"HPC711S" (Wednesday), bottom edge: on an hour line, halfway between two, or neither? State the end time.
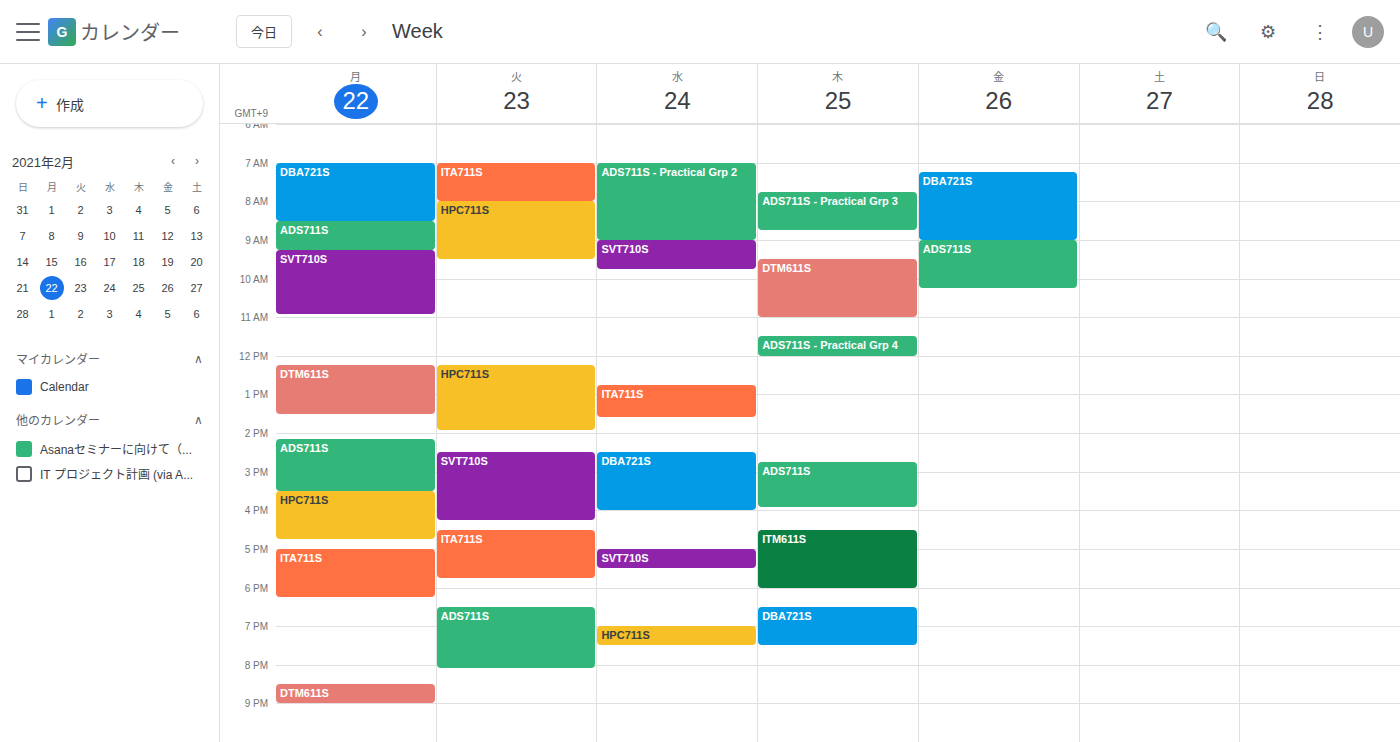
7:30 PM -- halfway between the 7 PM and 8 PM lines.